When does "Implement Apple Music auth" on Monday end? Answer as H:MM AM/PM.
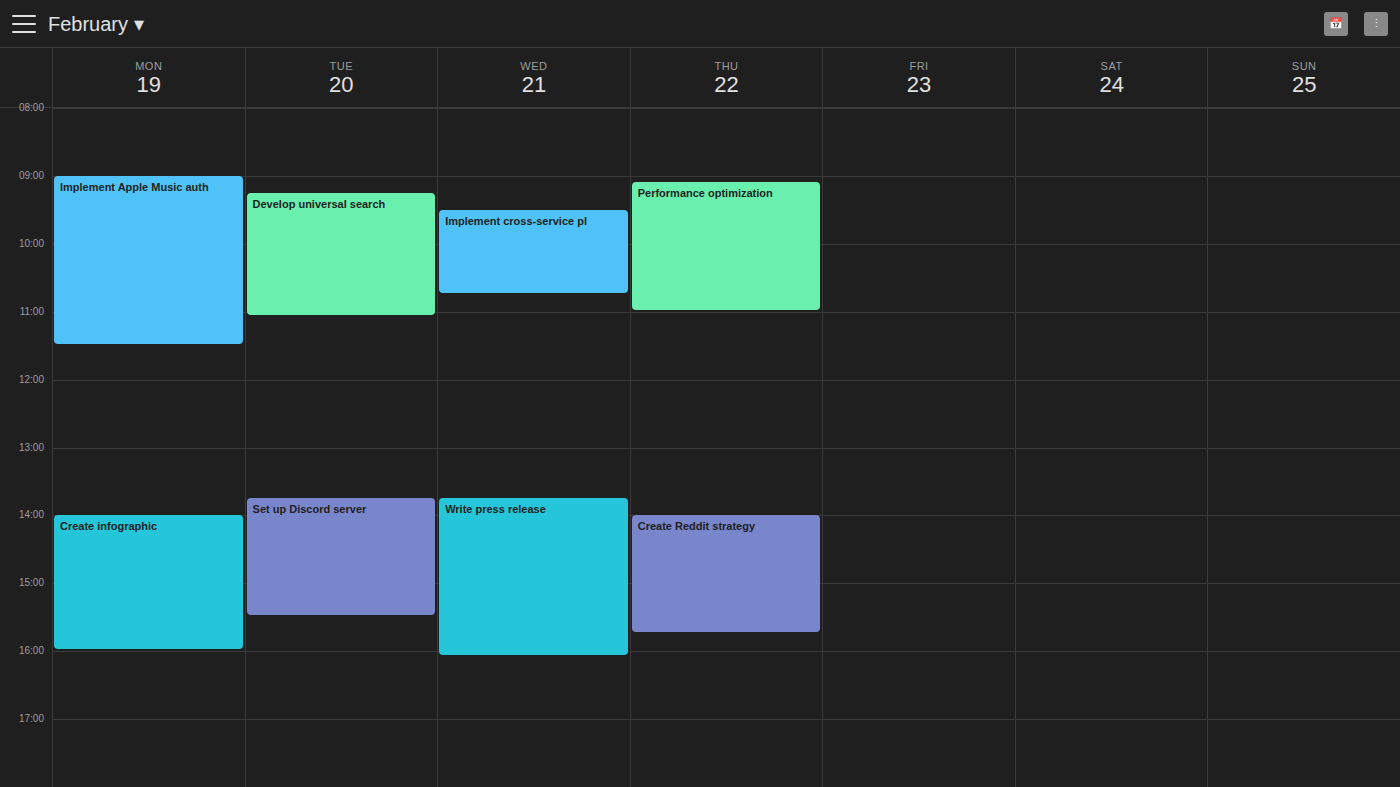
11:30 AM